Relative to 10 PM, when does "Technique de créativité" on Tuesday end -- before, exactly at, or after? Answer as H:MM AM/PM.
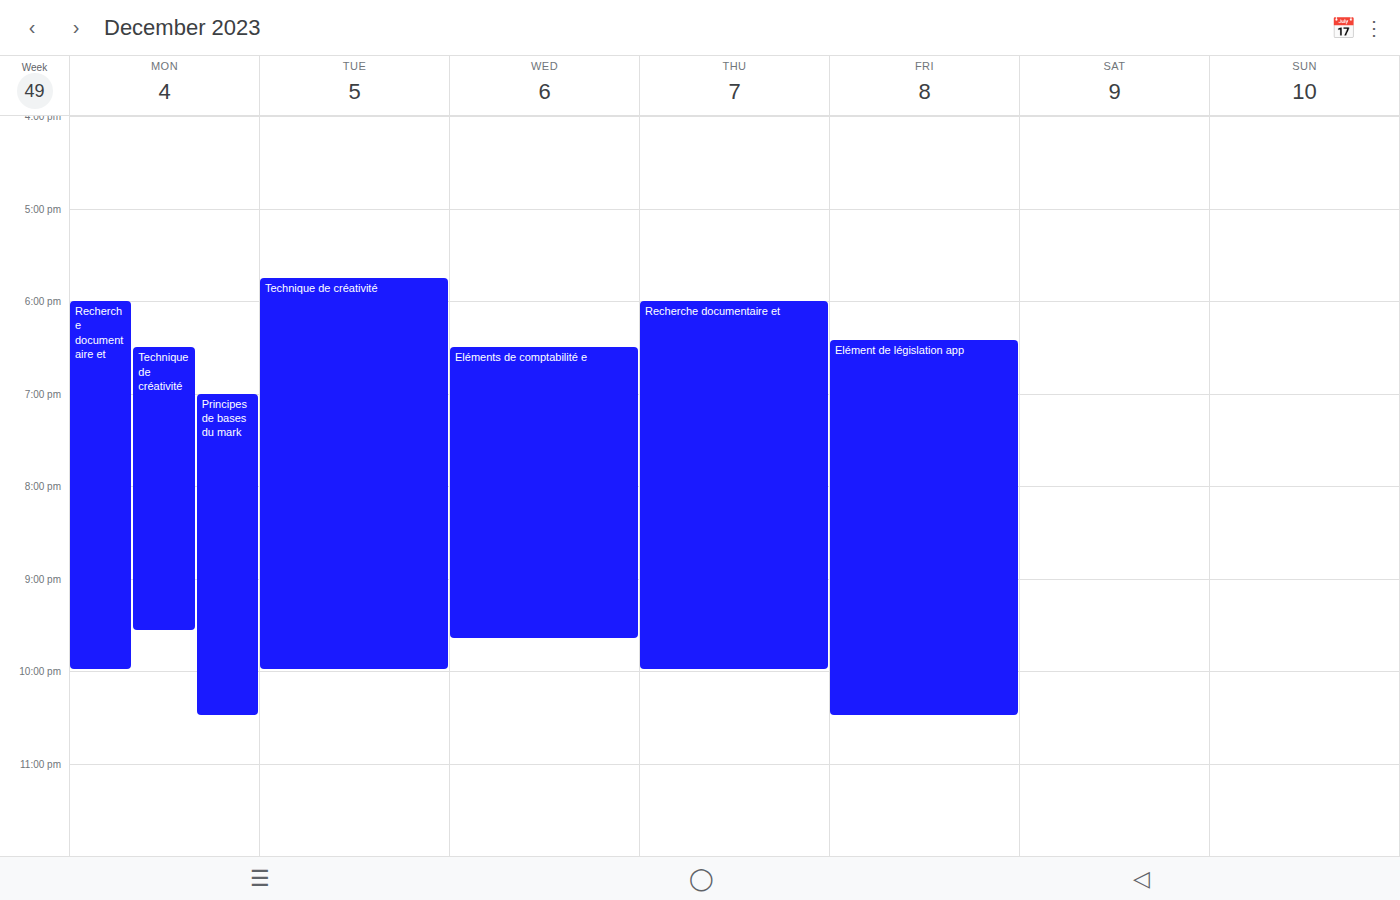
10:00 PM -- exactly at 10 PM, on the 10 PM line.